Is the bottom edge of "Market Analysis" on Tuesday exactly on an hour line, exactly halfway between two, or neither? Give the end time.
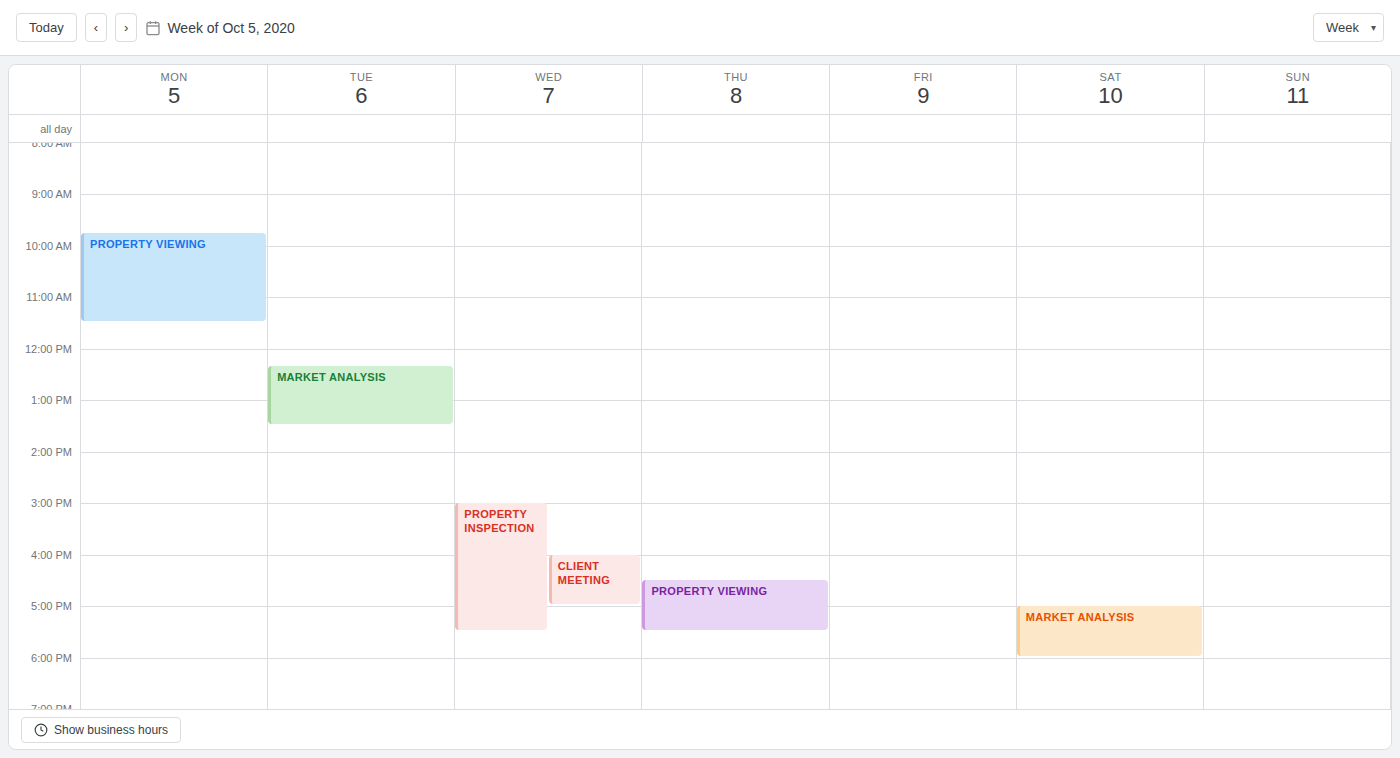
1:30 PM -- halfway between the 1 PM and 2 PM lines.